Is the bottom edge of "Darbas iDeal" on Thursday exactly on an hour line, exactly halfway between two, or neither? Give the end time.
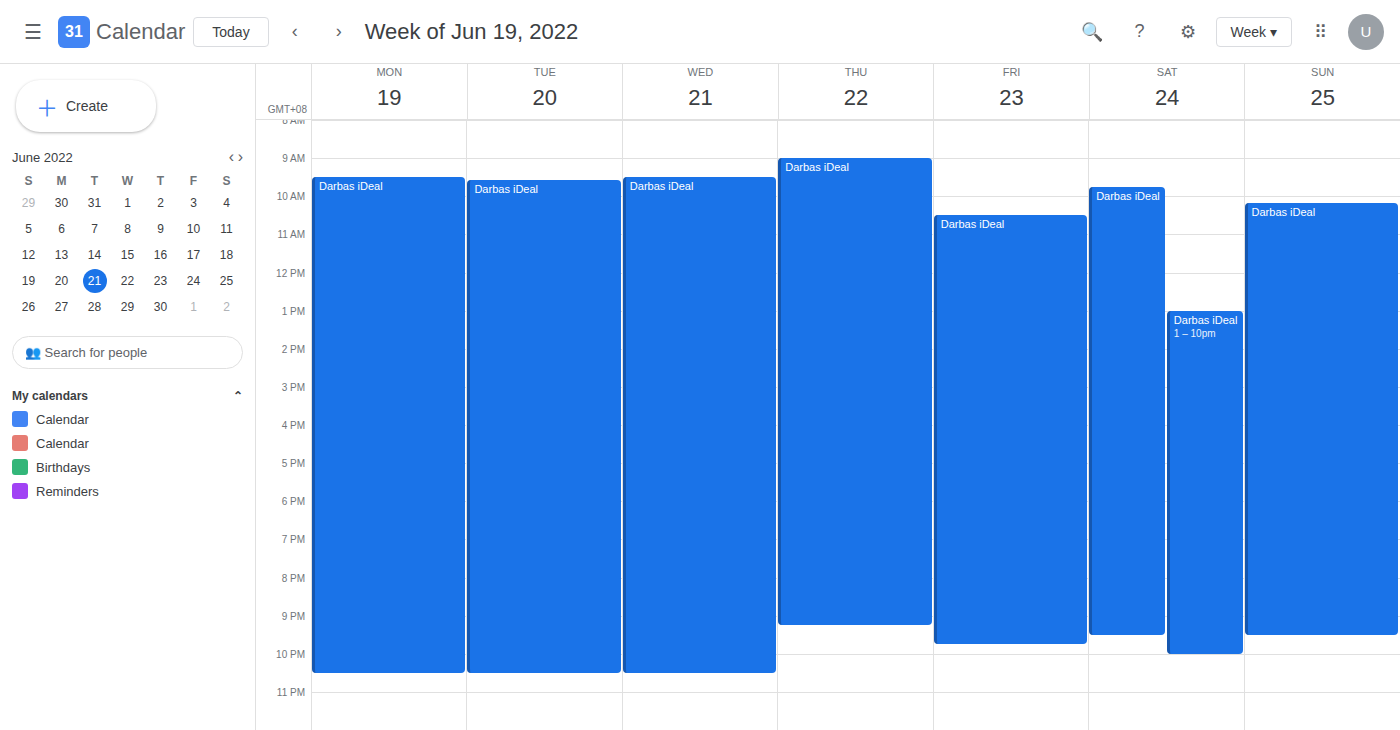
21:15 -- neither: a quarter of the way from the 21:00 line to the 22:00 line.